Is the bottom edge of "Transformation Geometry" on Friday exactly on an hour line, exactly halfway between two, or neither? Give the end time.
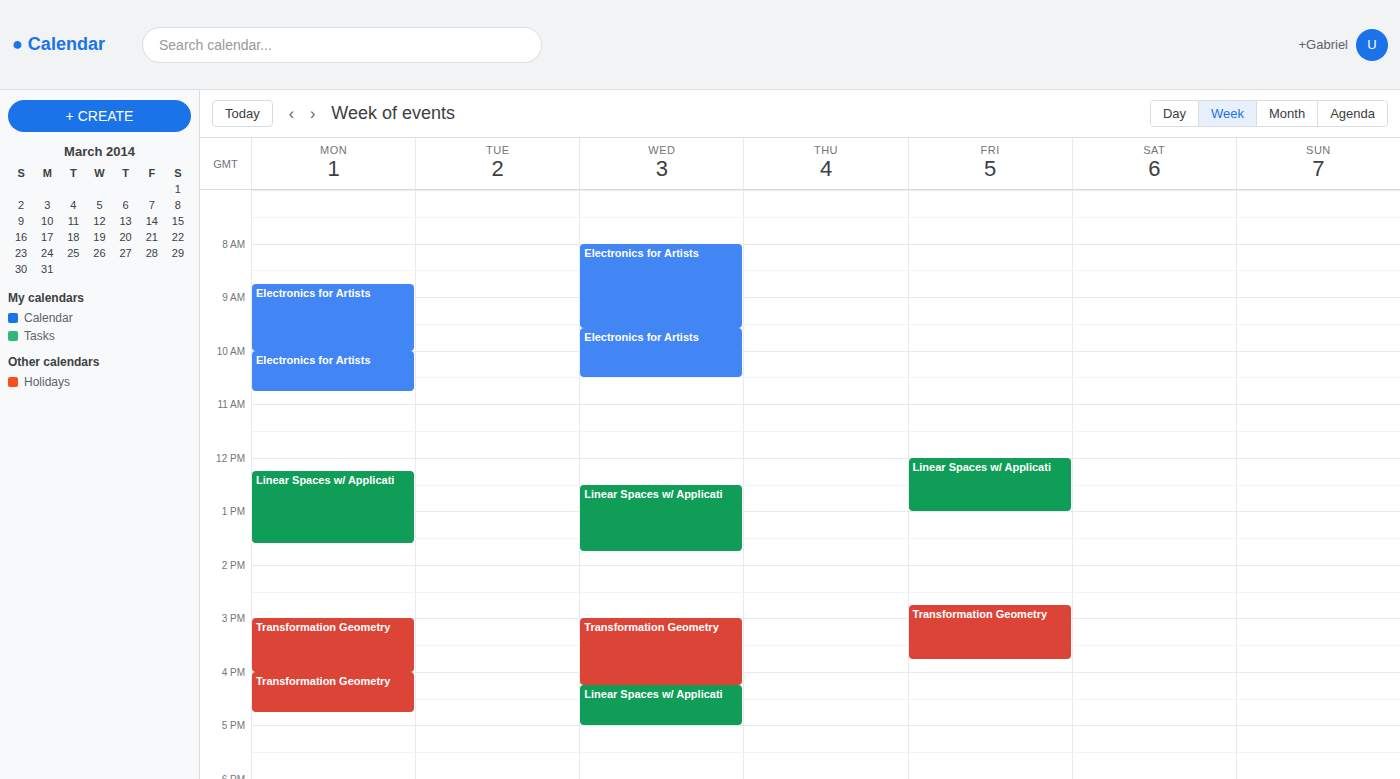
3:45 PM -- neither: three quarters of the way from the 3 PM line to the 4 PM line.